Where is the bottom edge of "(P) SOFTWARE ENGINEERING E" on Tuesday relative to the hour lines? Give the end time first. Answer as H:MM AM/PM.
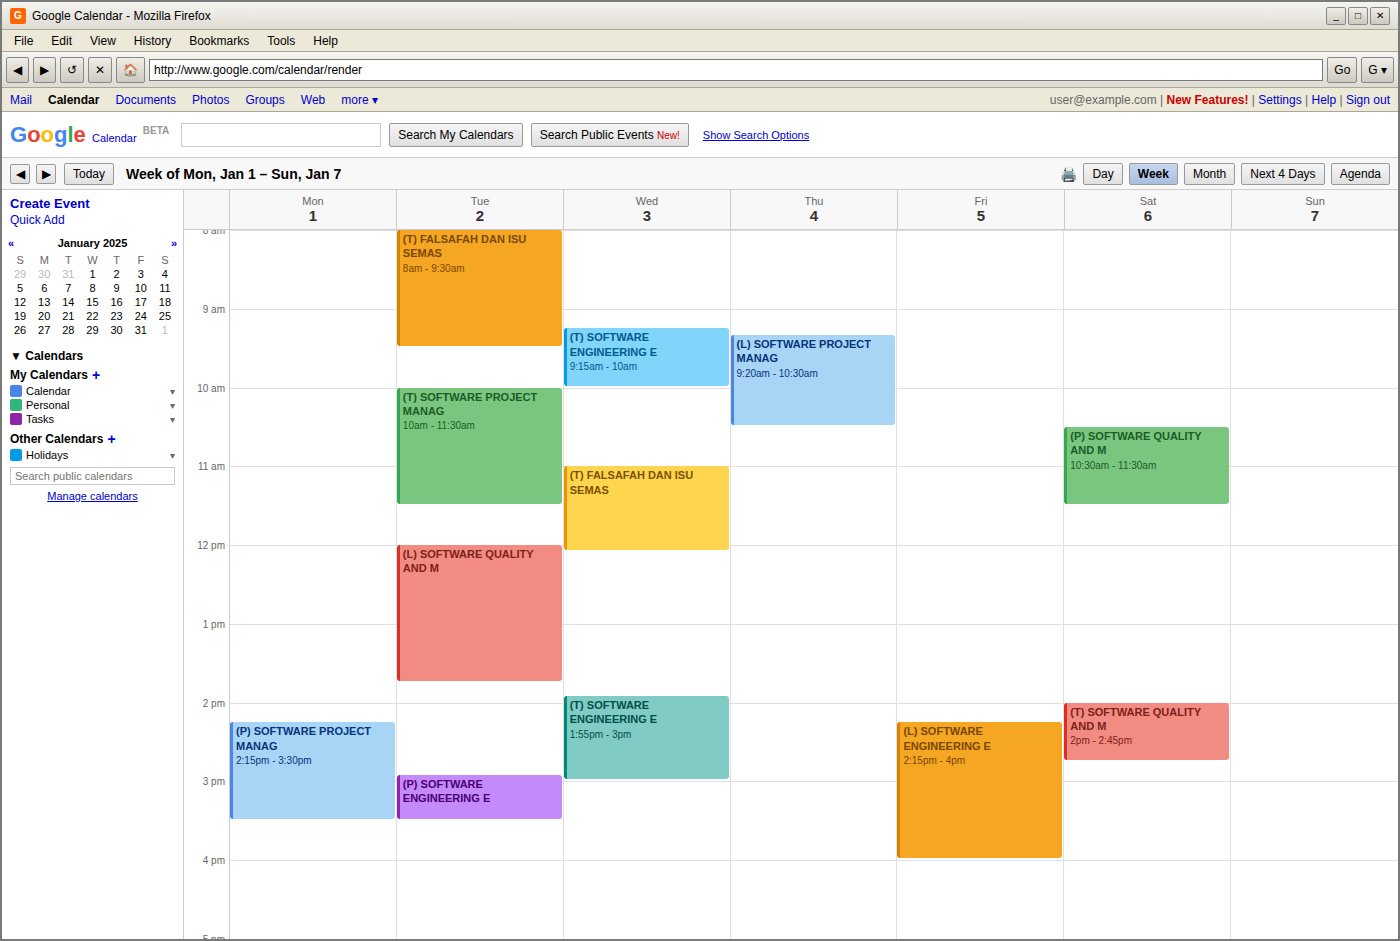
3:30 PM -- halfway between the 3 PM and 4 PM lines.